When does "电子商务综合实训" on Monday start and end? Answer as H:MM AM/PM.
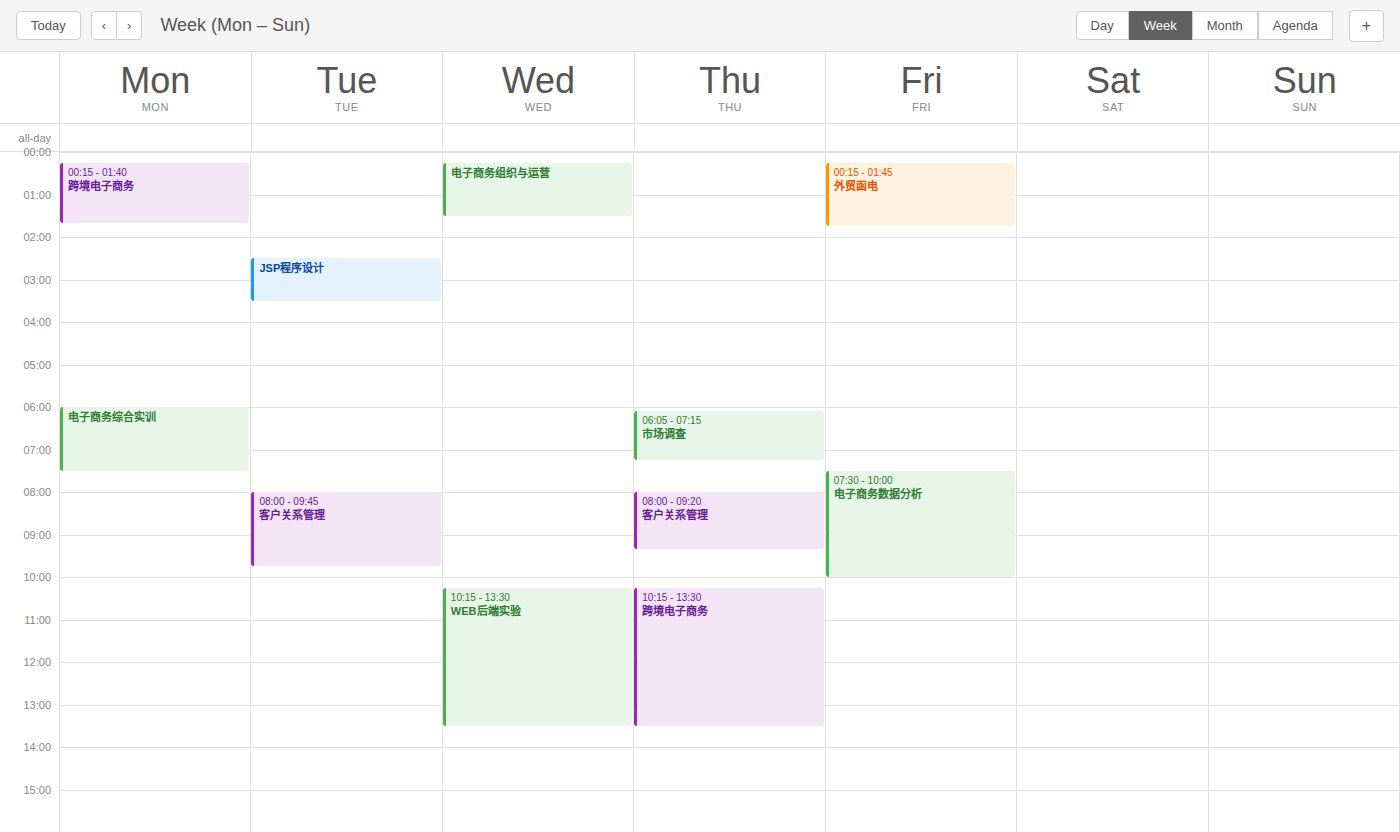
6:00 AM to 7:30 AM